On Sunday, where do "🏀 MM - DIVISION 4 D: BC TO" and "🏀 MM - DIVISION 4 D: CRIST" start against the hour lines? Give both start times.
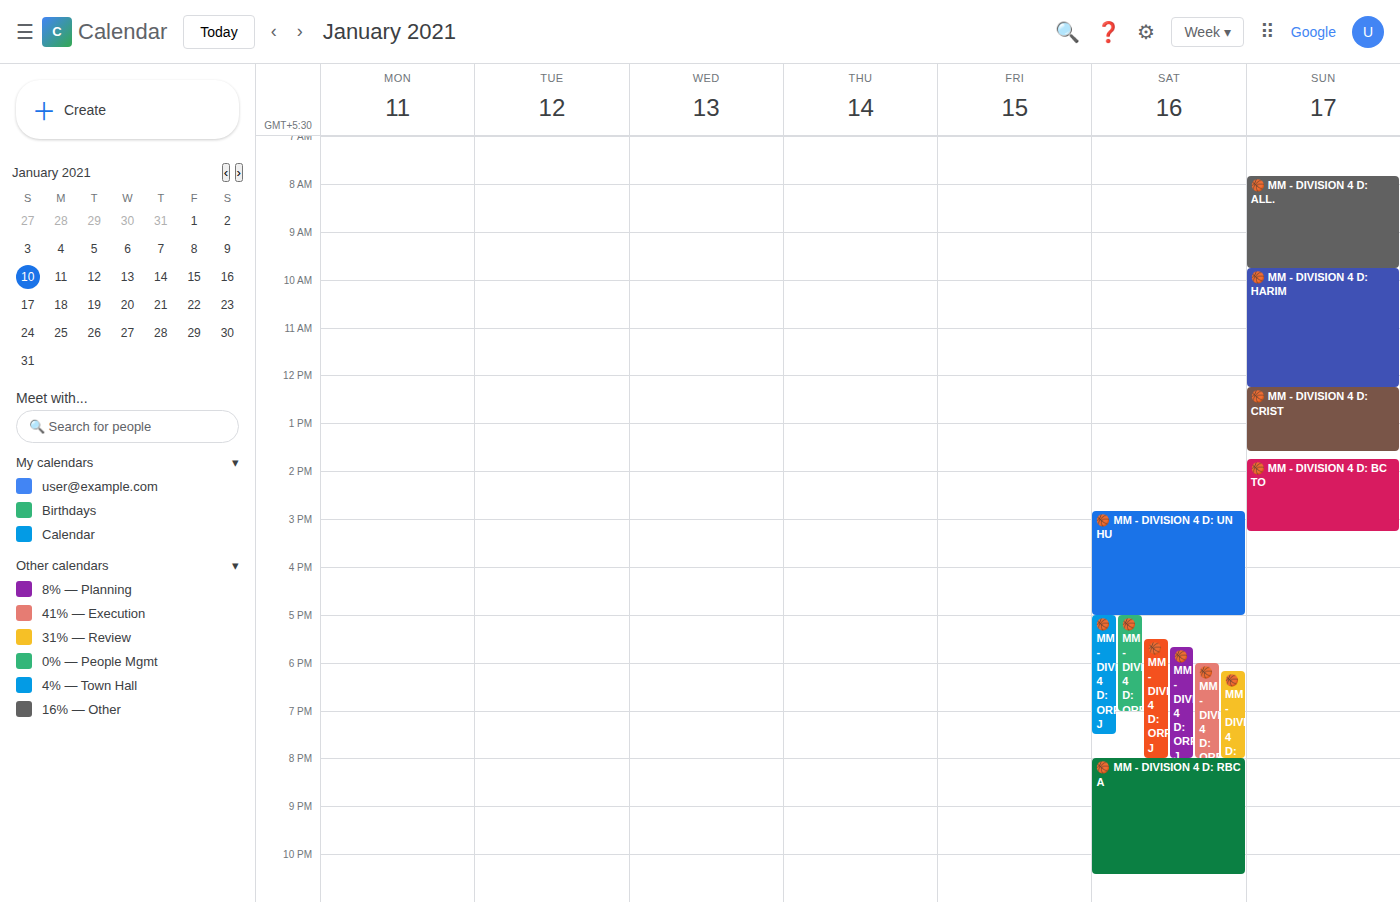
"🏀 MM - DIVISION 4 D: BC TO": 13:45, neither: three quarters of the way from the 13:00 line to the 14:00 line. "🏀 MM - DIVISION 4 D: CRIST": 12:15, neither: a quarter of the way from the 12:00 line to the 13:00 line.